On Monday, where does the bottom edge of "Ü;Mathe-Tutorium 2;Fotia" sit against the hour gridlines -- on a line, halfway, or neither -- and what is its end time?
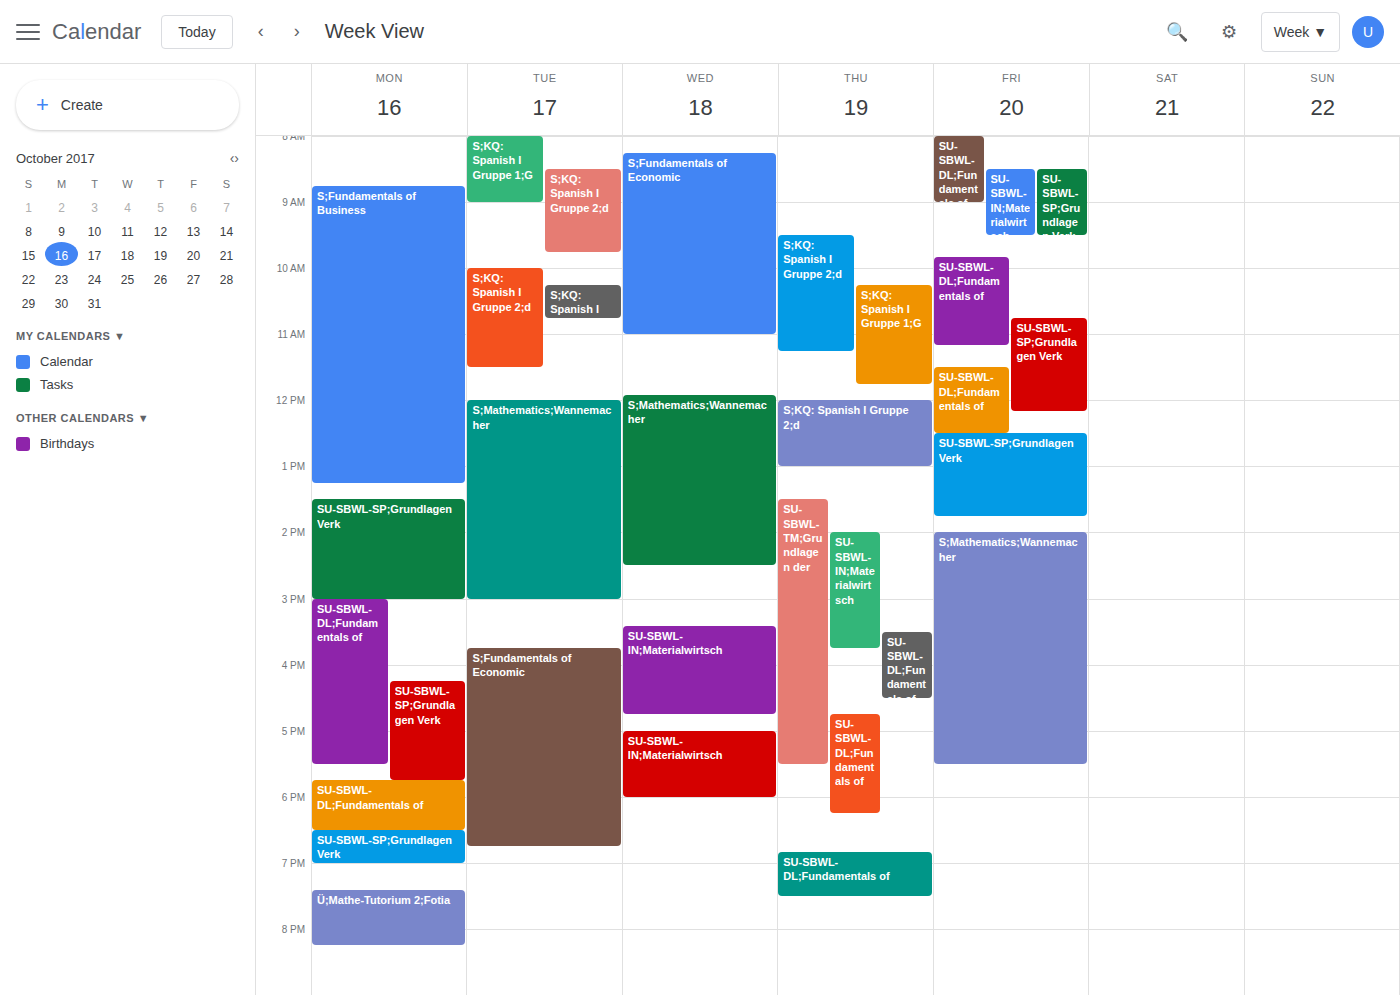
8:15 PM -- neither: a quarter of the way from the 8 PM line to the 9 PM line.